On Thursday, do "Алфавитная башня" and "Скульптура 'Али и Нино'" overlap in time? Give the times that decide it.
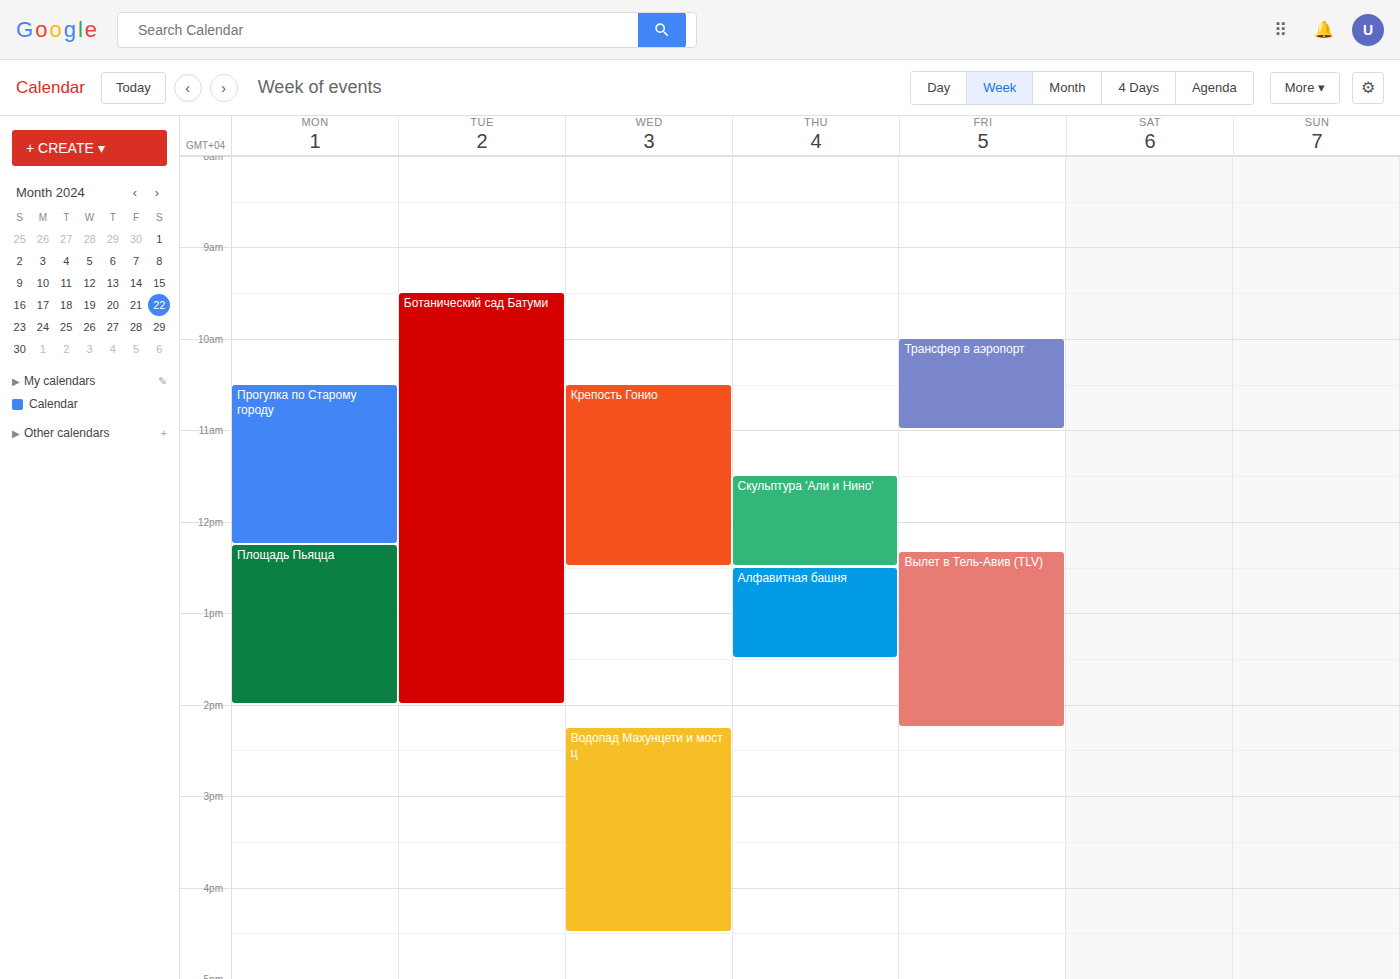
"Скульптура 'Али и Нино'" ends at 12:30, exactly when "Алфавитная башня" starts -- they touch but do not overlap.